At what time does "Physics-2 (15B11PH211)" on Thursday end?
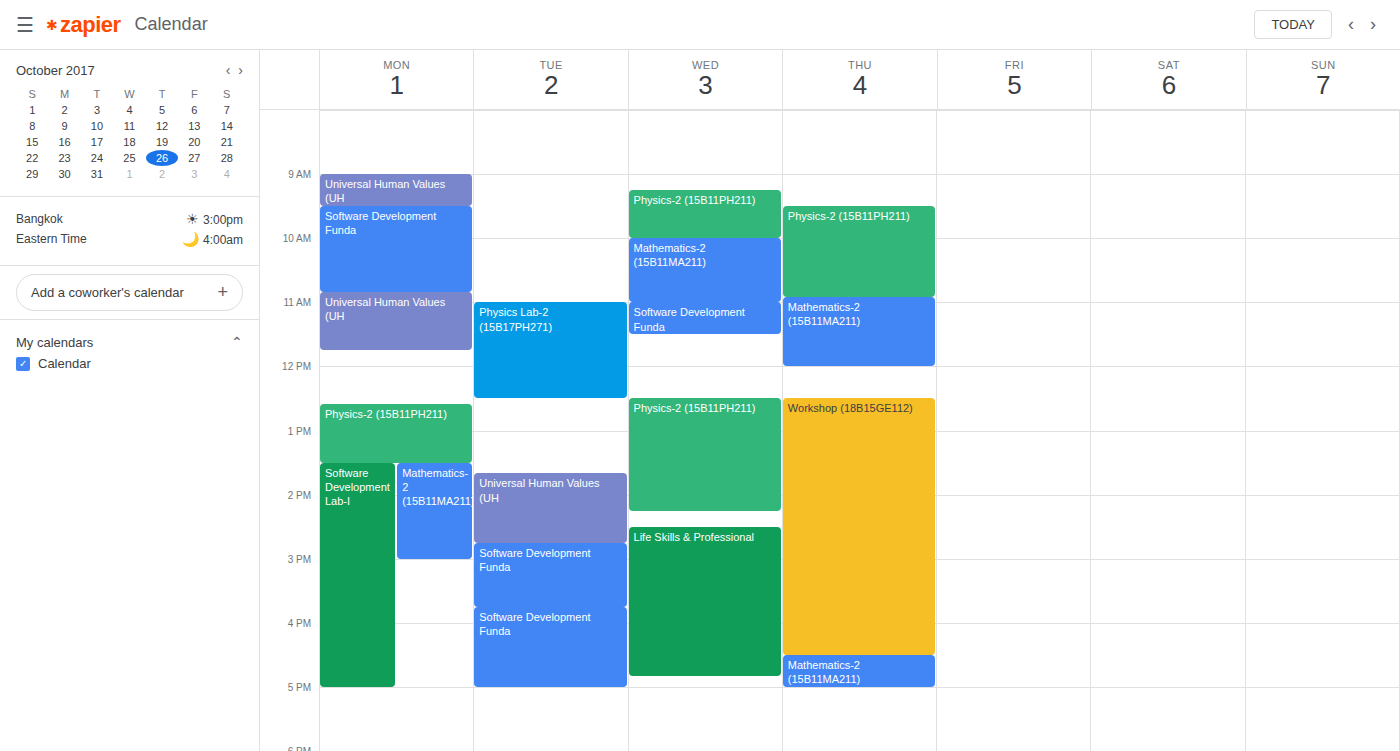
10:55 AM